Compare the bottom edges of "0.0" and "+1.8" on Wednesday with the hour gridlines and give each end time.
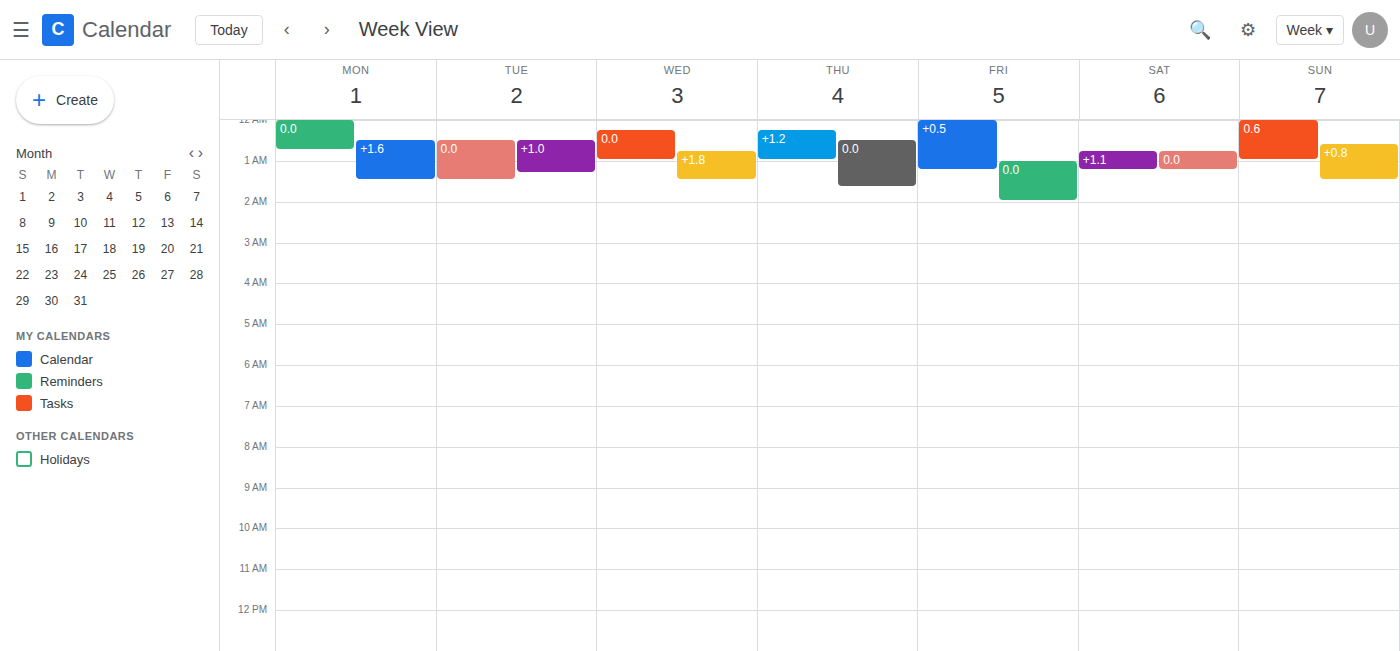
"0.0": 1:00 AM, exactly on the 1 AM line. "+1.8": 1:30 AM, halfway between the 1 AM and 2 AM lines.